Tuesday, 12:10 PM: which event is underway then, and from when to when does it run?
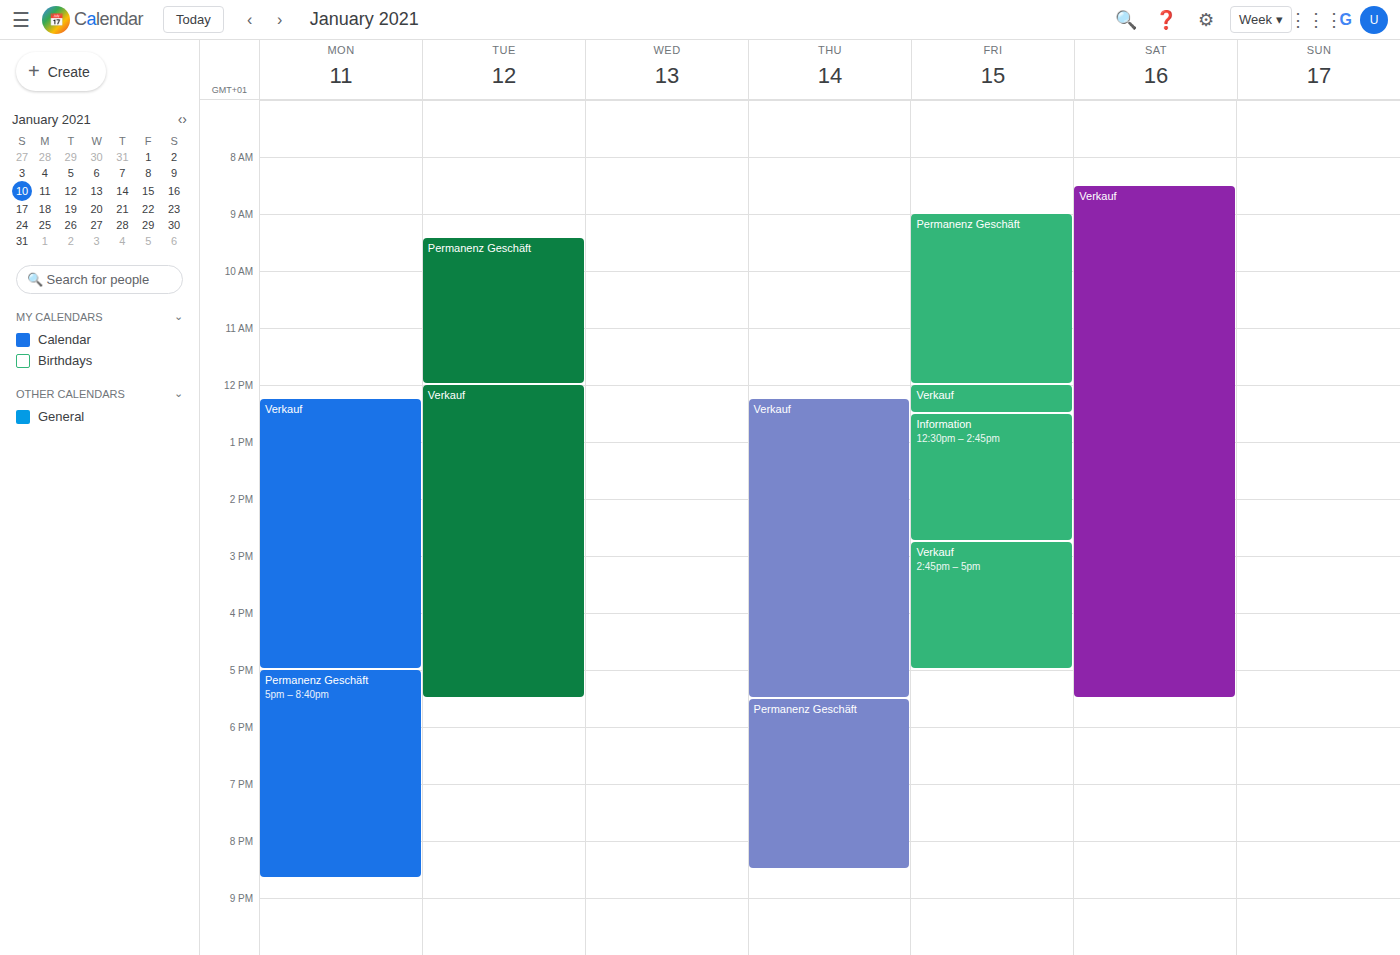
"Verkauf", 12:00 PM to 5:30 PM